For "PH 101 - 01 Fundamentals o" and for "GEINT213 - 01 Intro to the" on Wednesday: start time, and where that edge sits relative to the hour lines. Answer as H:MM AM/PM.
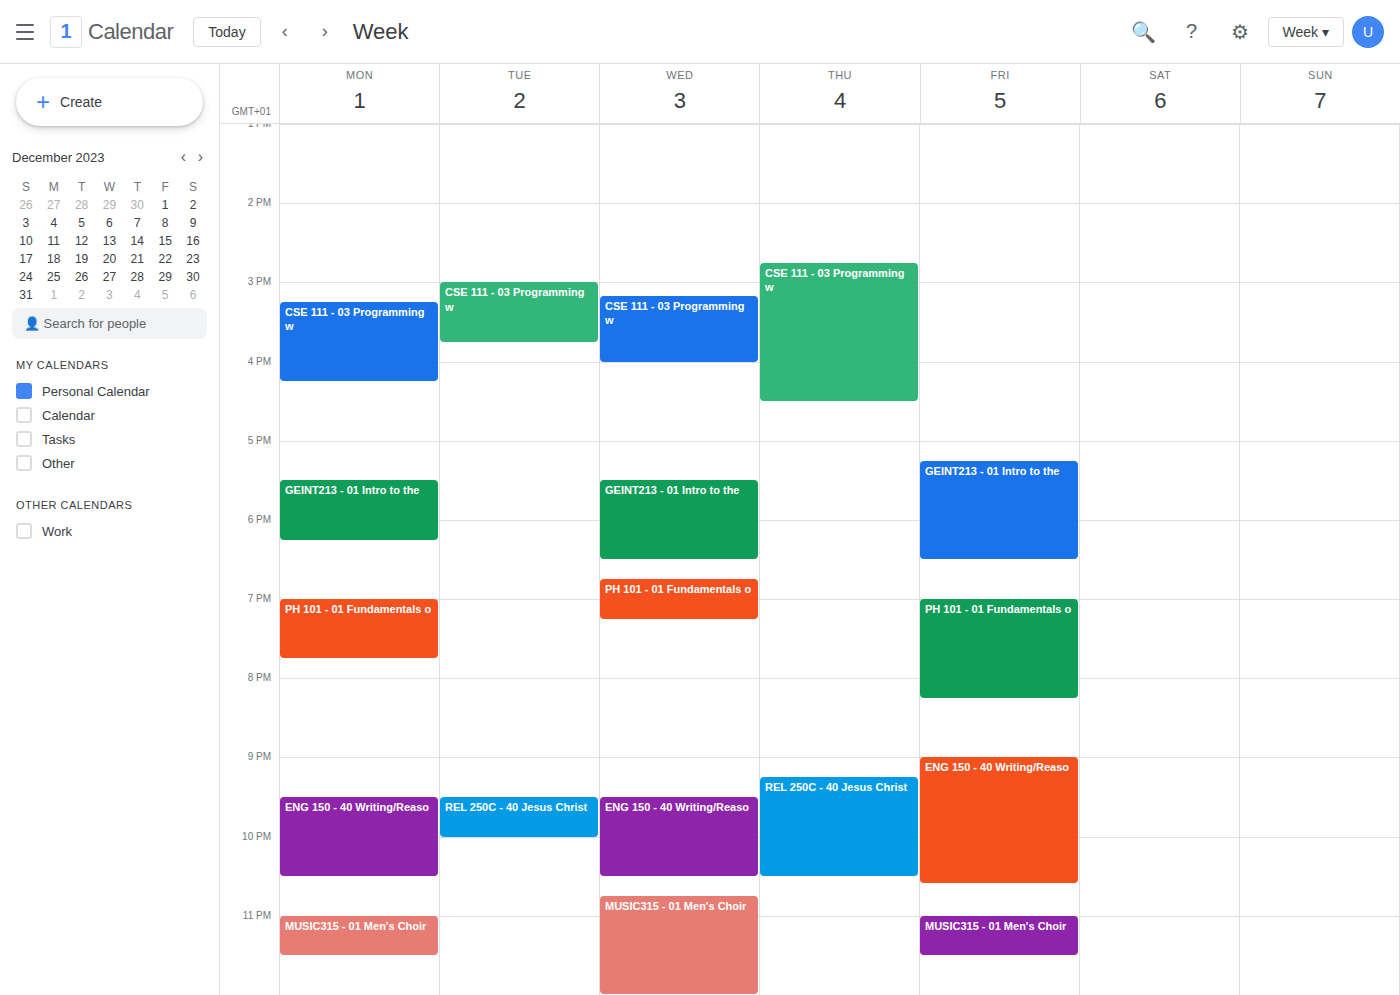
"PH 101 - 01 Fundamentals o": 6:45 PM, neither: three quarters of the way from the 6 PM line to the 7 PM line. "GEINT213 - 01 Intro to the": 5:30 PM, halfway between the 5 PM and 6 PM lines.